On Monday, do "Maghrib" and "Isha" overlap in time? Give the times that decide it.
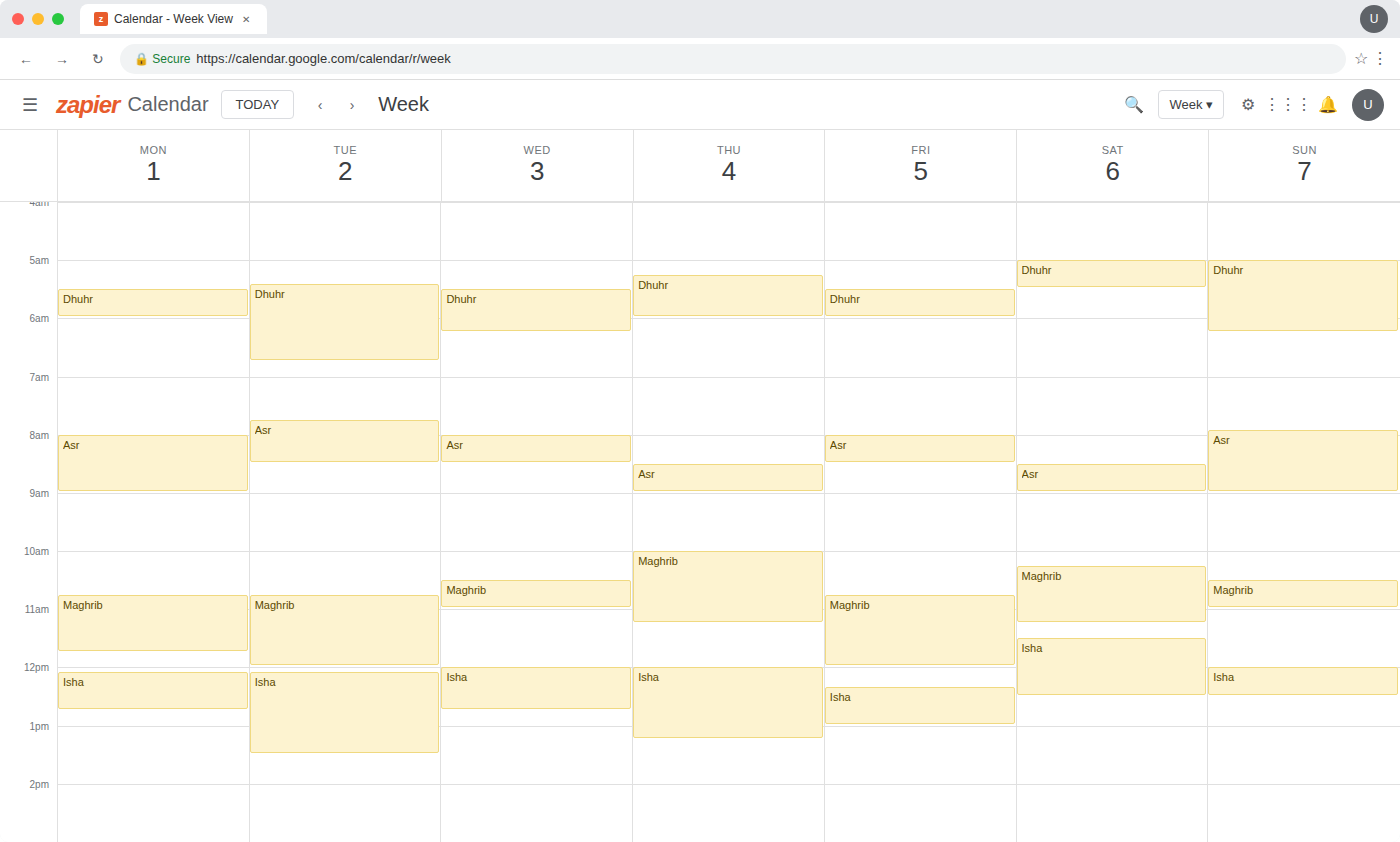
"Maghrib" ends at 11:45 AM and "Isha" starts at 12:05 PM -- no overlap.